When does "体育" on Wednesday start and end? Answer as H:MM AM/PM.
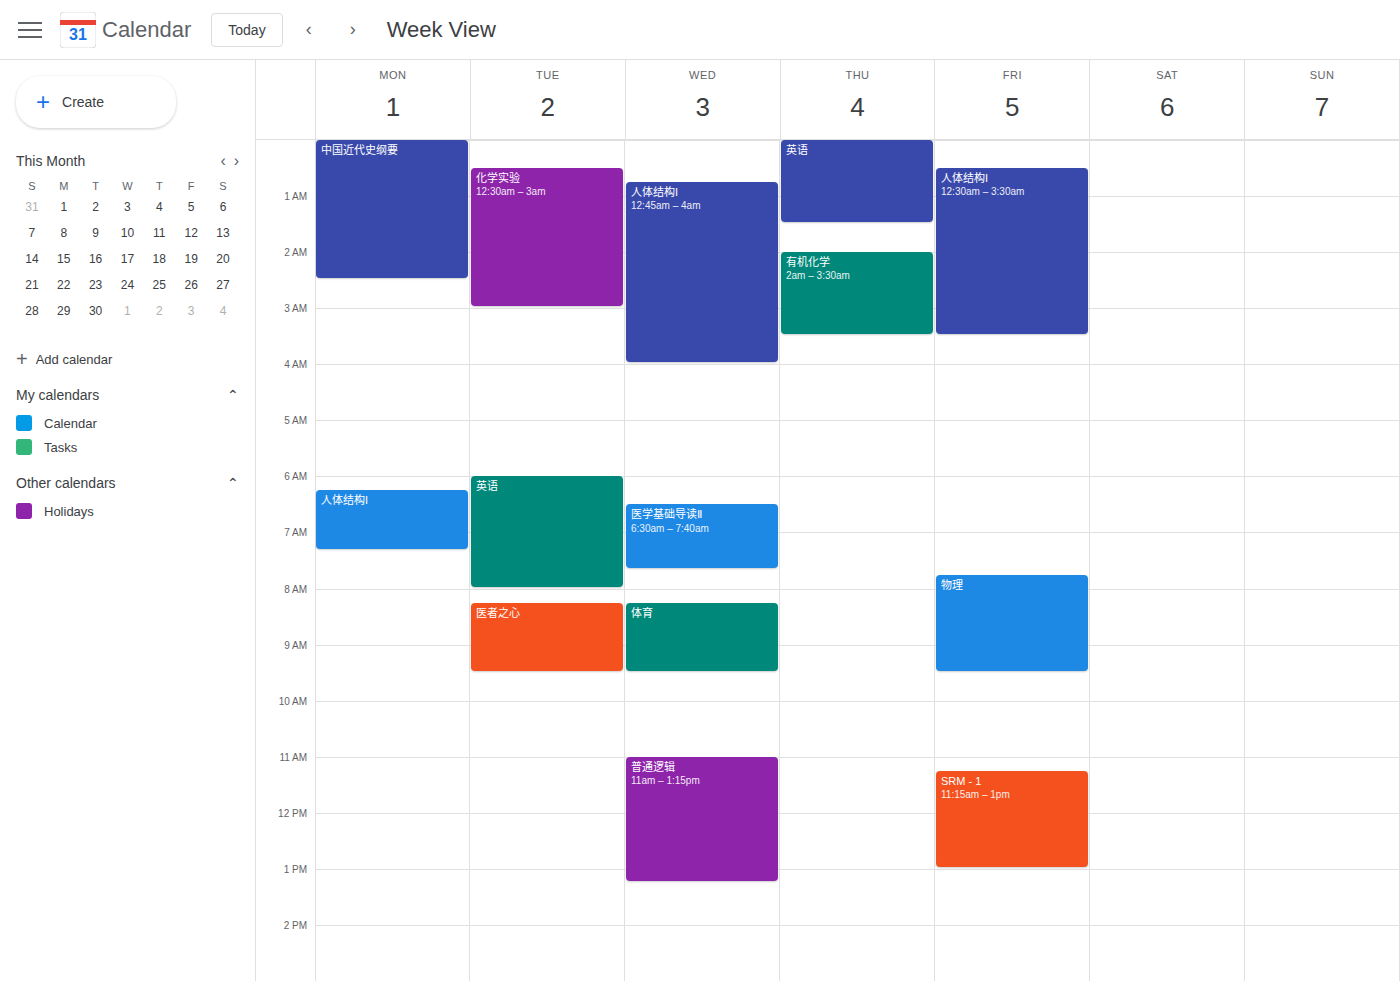
8:15 AM to 9:30 AM